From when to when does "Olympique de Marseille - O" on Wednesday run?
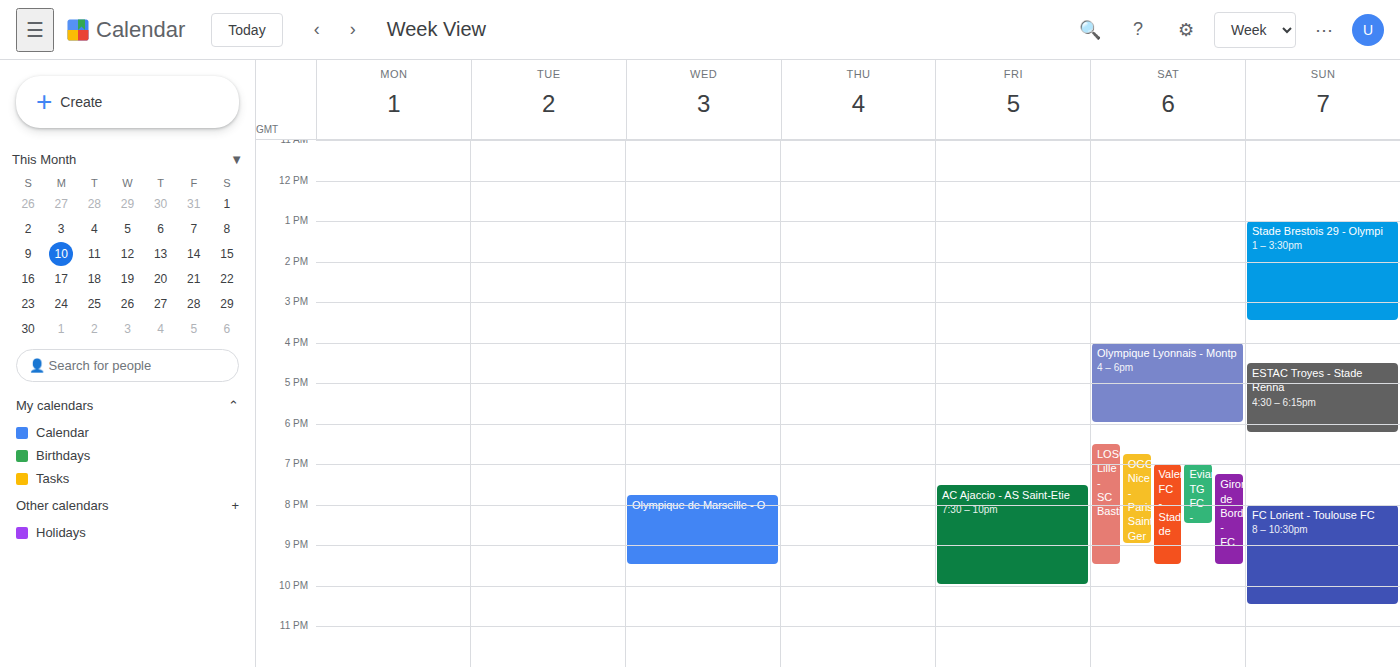
7:45 PM to 9:30 PM